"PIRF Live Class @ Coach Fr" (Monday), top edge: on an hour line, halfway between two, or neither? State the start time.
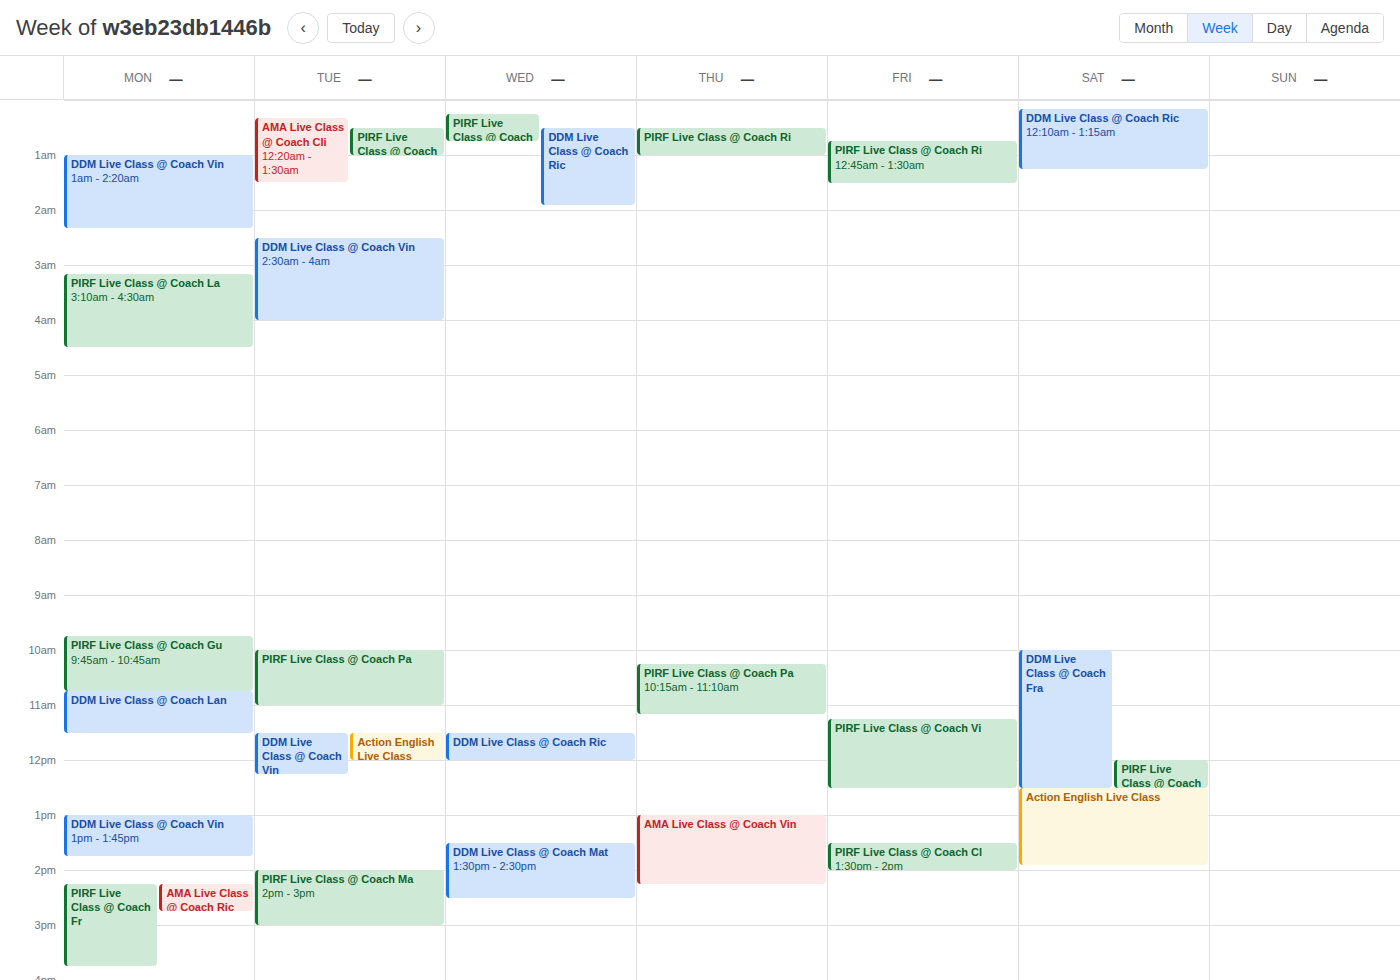
2:15 PM -- neither: a quarter of the way from the 2 PM line to the 3 PM line.